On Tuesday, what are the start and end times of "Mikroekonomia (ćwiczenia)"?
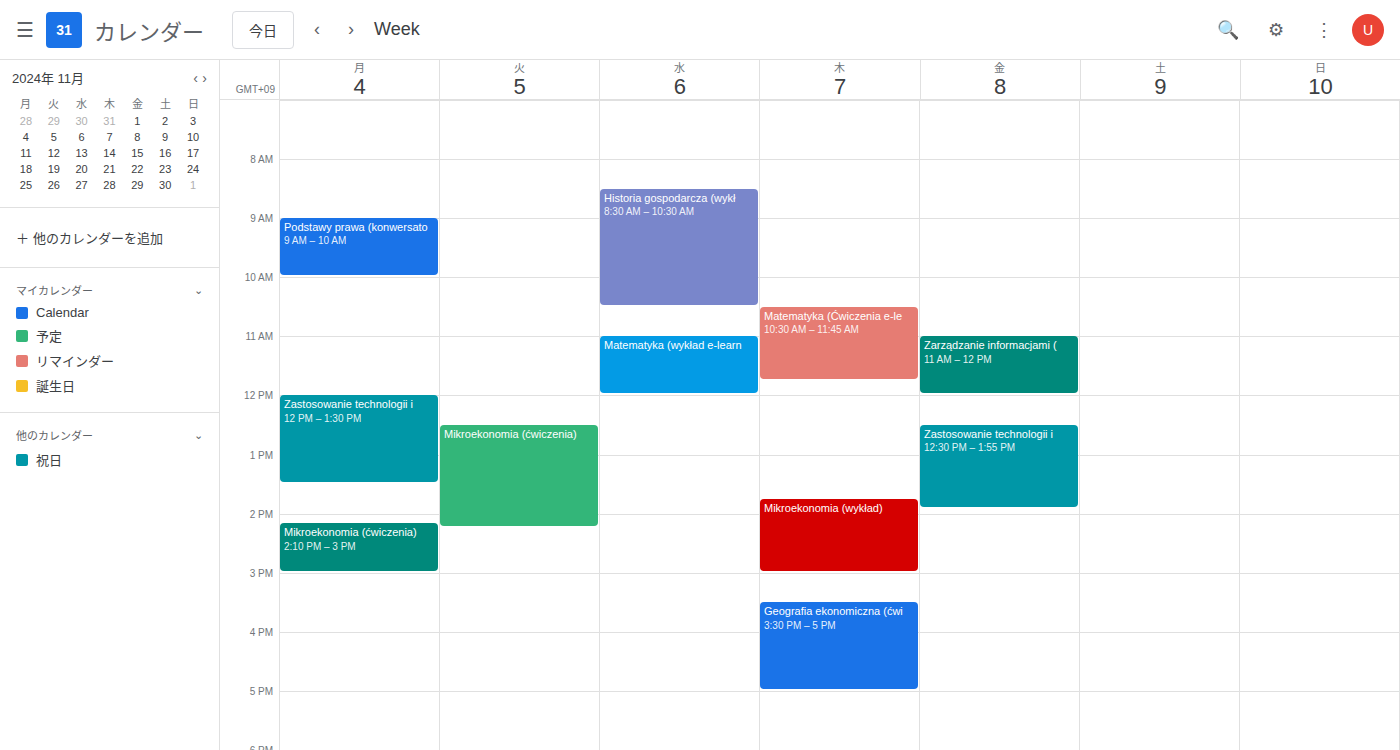
12:30 PM to 2:15 PM